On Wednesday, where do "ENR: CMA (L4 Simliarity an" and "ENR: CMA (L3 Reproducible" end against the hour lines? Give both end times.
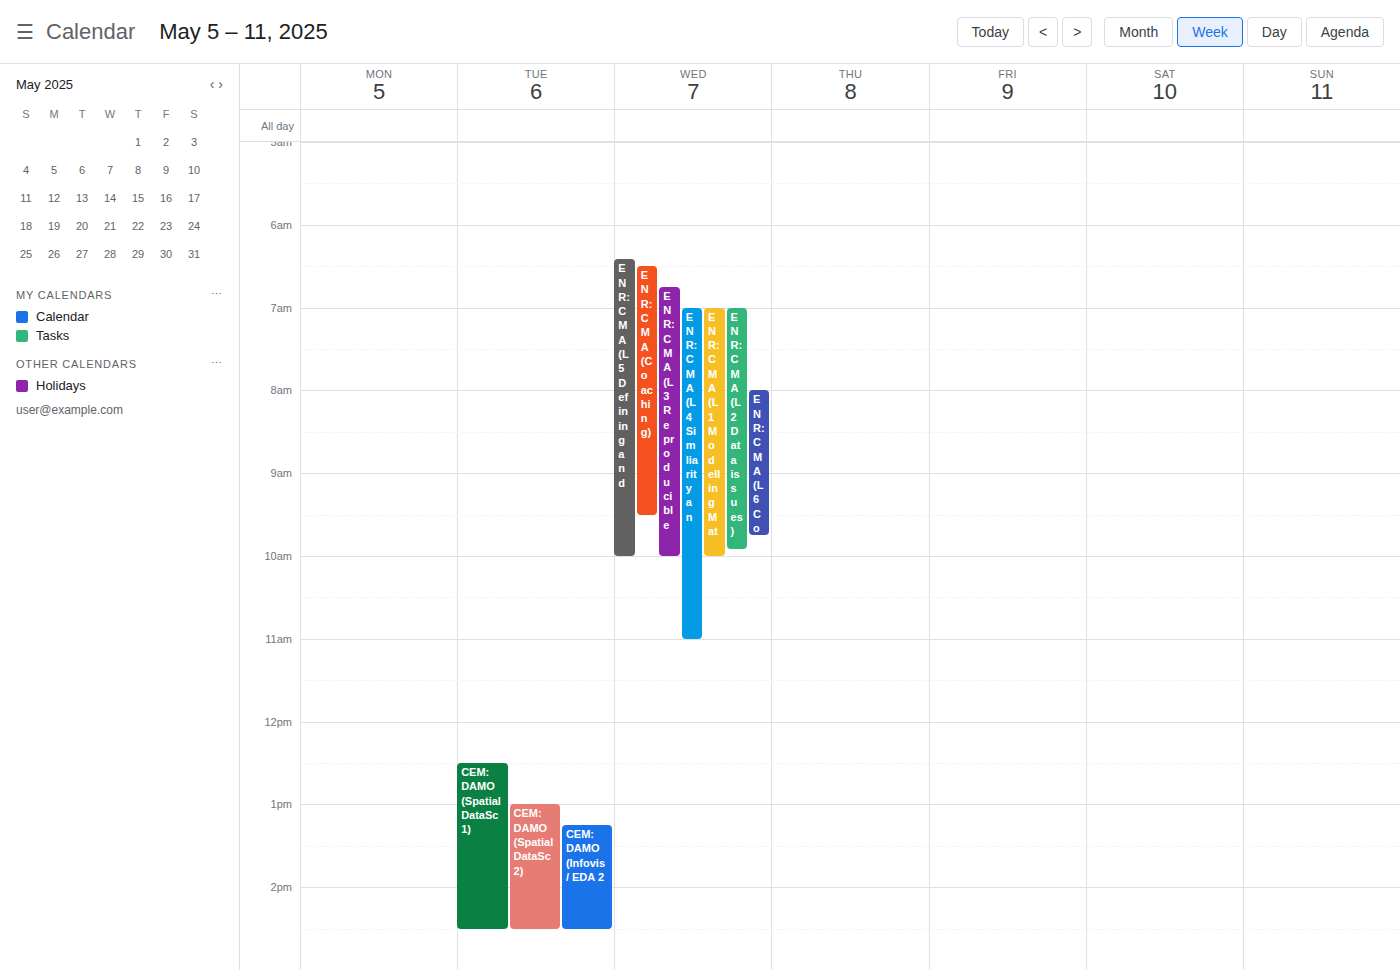
"ENR: CMA (L4 Simliarity an": 11:00 AM, exactly on the 11 AM line. "ENR: CMA (L3 Reproducible": 10:00 AM, exactly on the 10 AM line.